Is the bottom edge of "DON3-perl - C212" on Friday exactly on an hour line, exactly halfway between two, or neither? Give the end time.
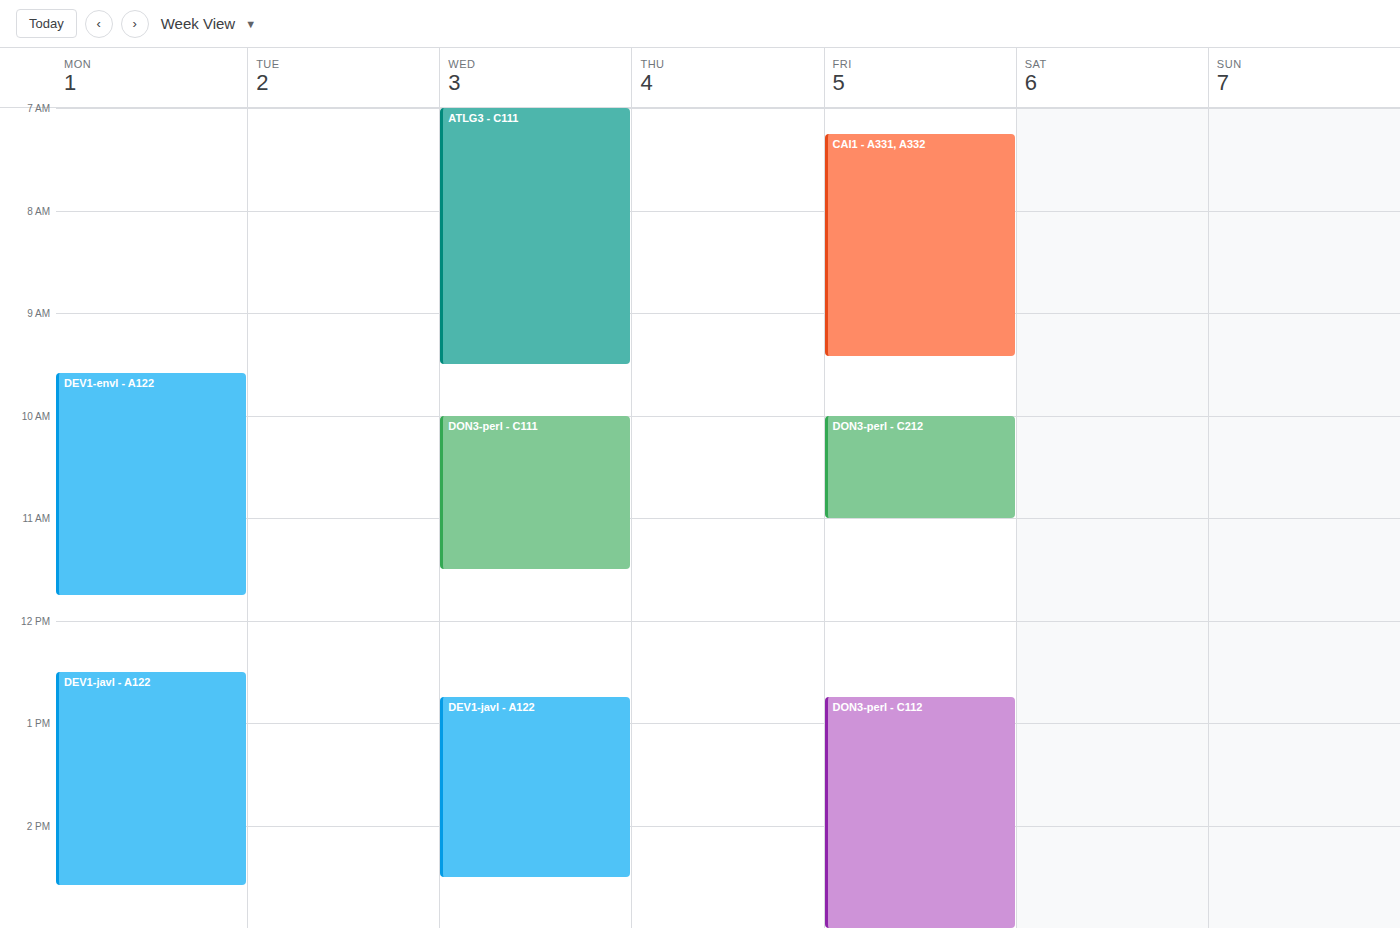
11:00 AM -- exactly on the 11 AM line.